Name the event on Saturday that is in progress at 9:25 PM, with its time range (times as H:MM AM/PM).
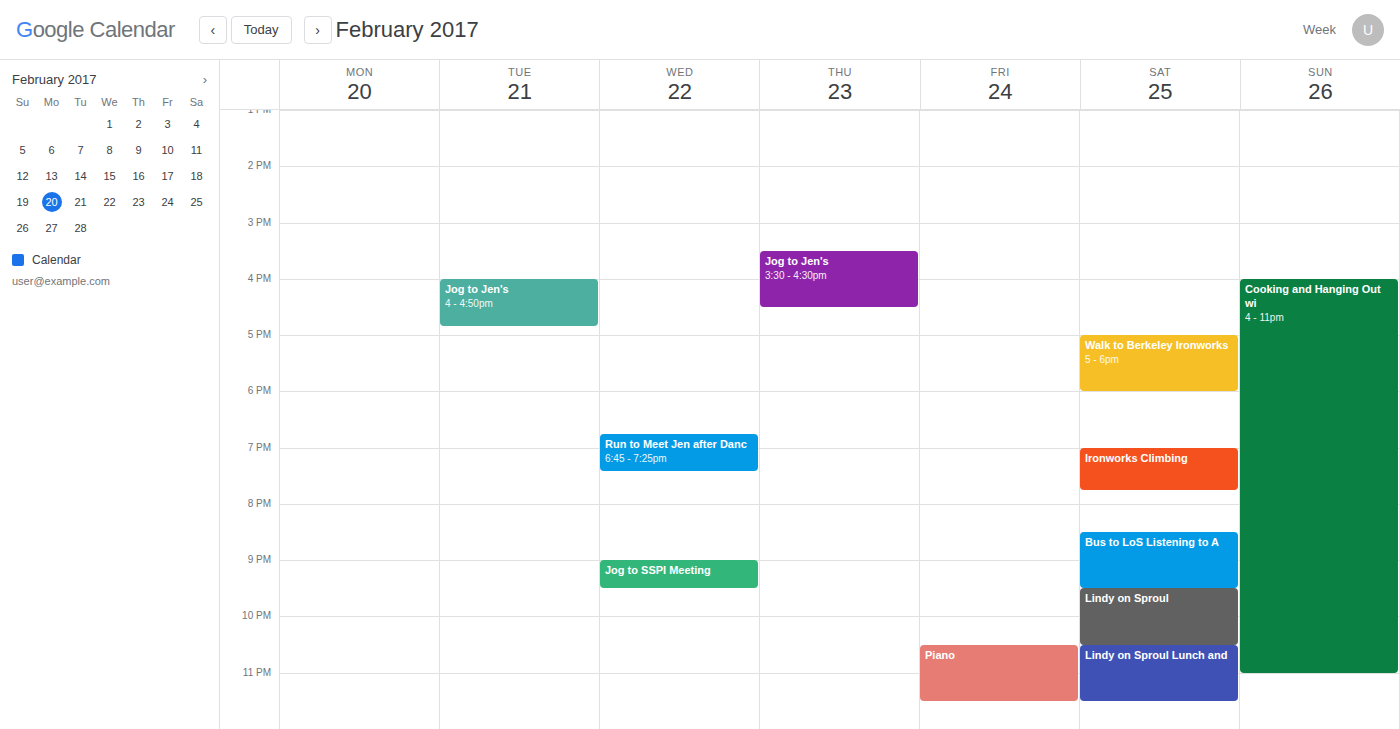
"Bus to LoS Listening to A", 8:30 PM to 9:30 PM